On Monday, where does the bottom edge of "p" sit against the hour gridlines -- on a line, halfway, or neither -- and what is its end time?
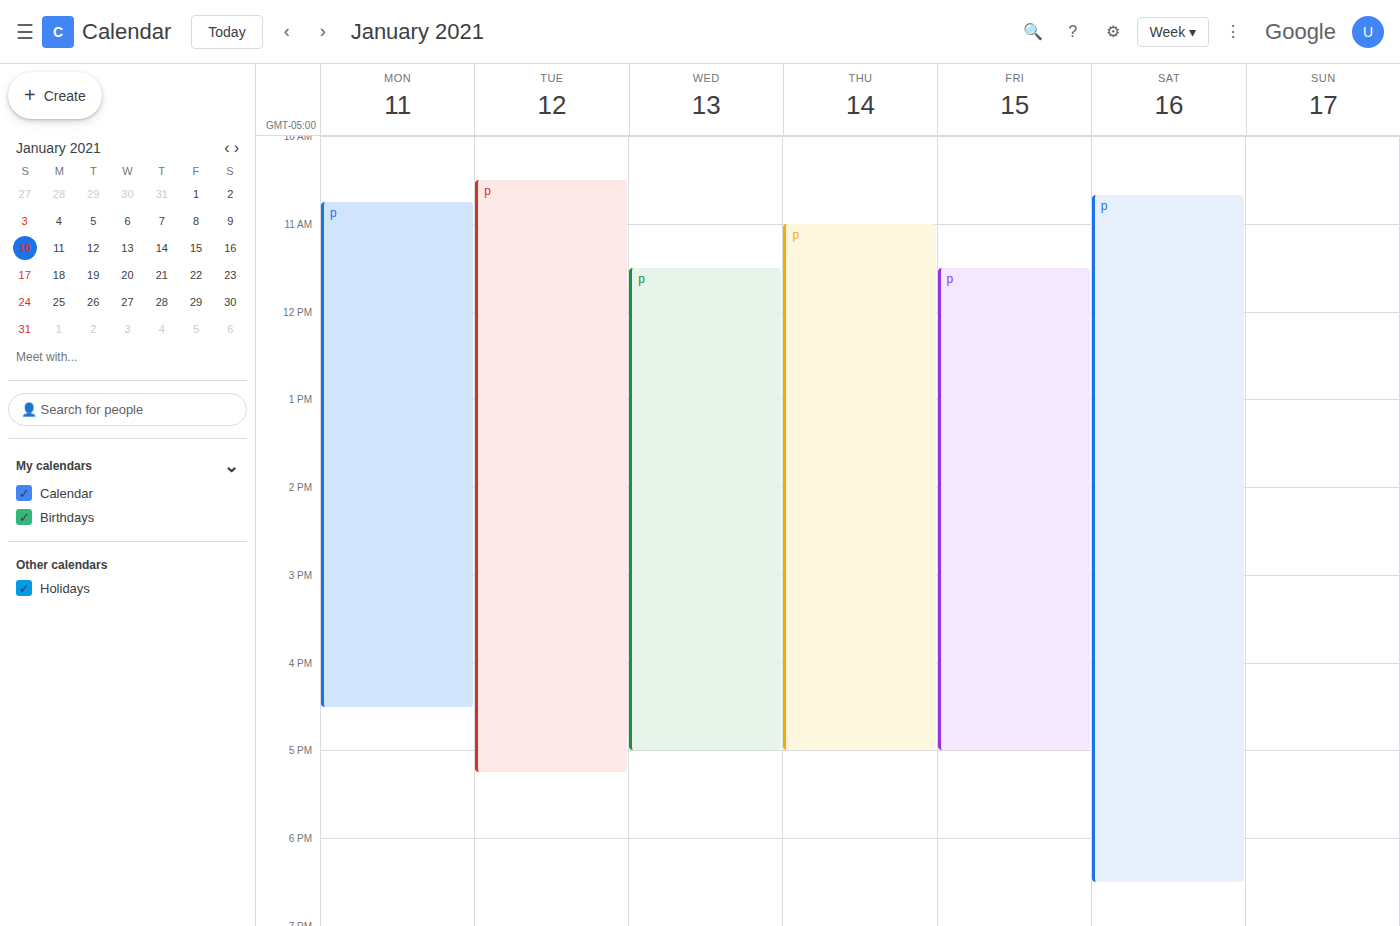
4:30 PM -- halfway between the 4 PM and 5 PM lines.